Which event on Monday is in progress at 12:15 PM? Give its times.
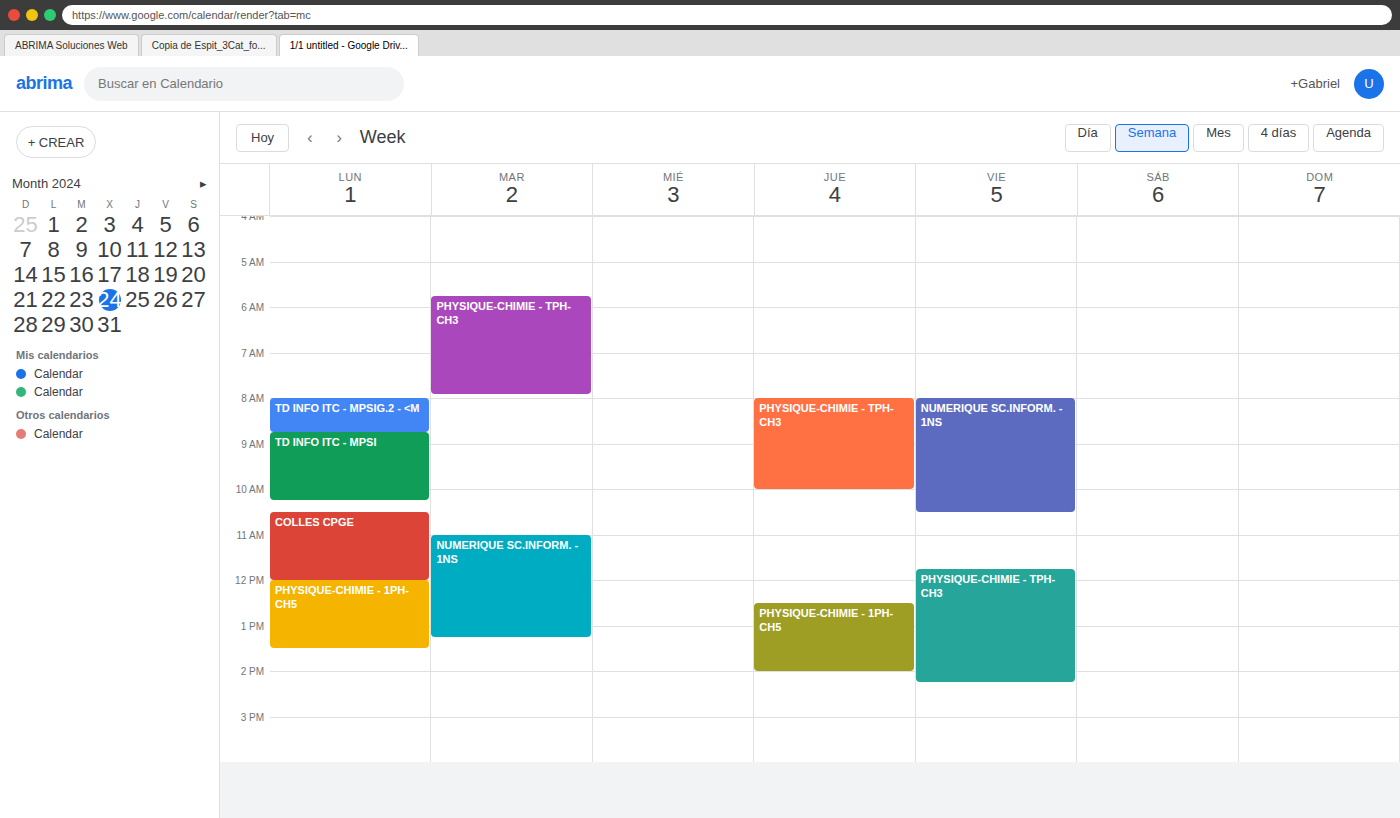
"PHYSIQUE-CHIMIE - 1PH-CH5", 12:00 PM to 1:30 PM